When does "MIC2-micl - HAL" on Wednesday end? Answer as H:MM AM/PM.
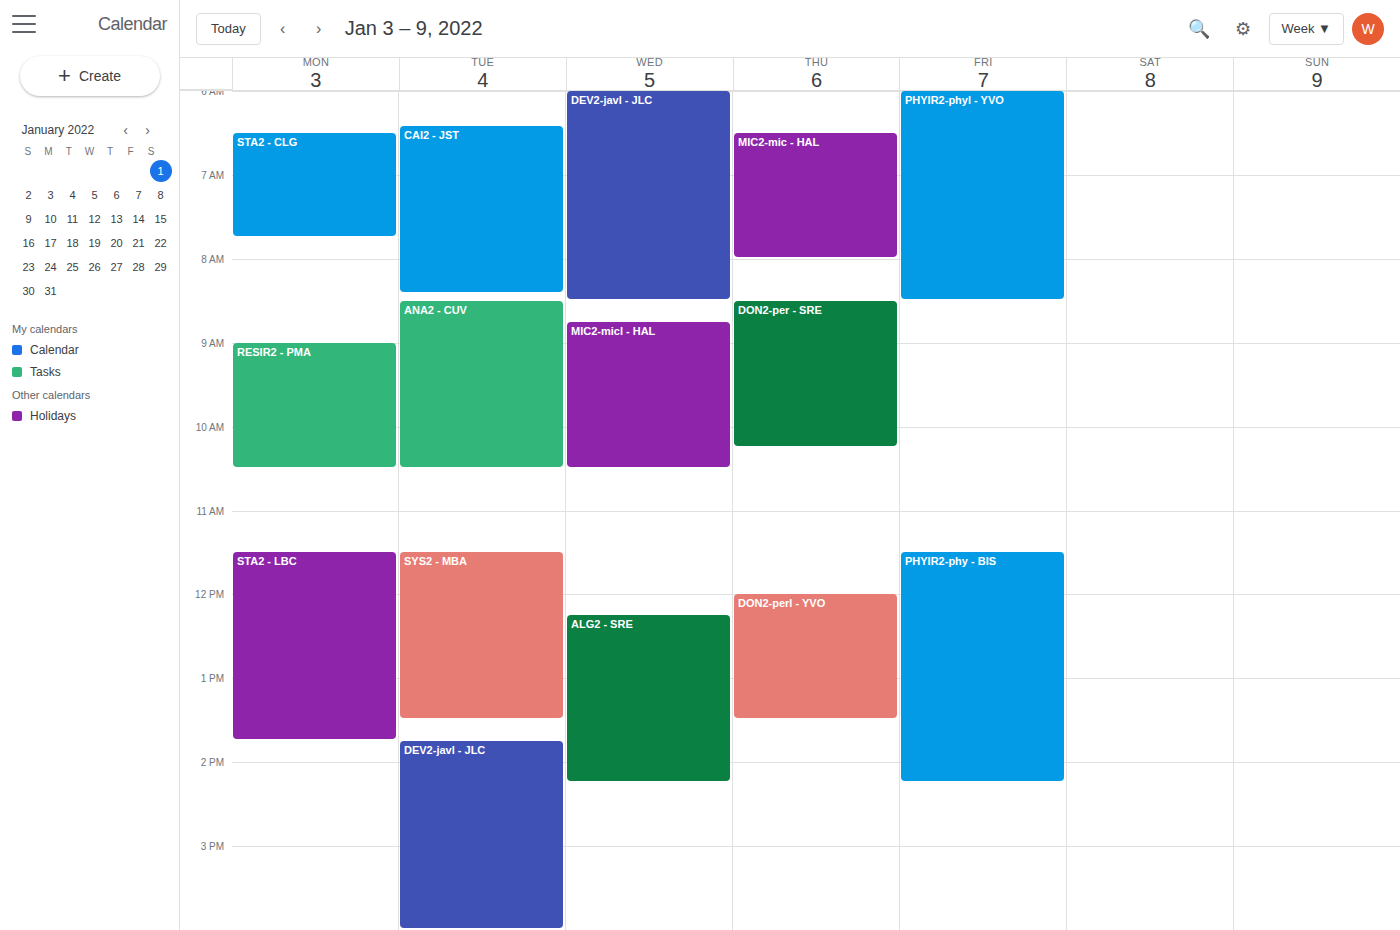
10:30 AM